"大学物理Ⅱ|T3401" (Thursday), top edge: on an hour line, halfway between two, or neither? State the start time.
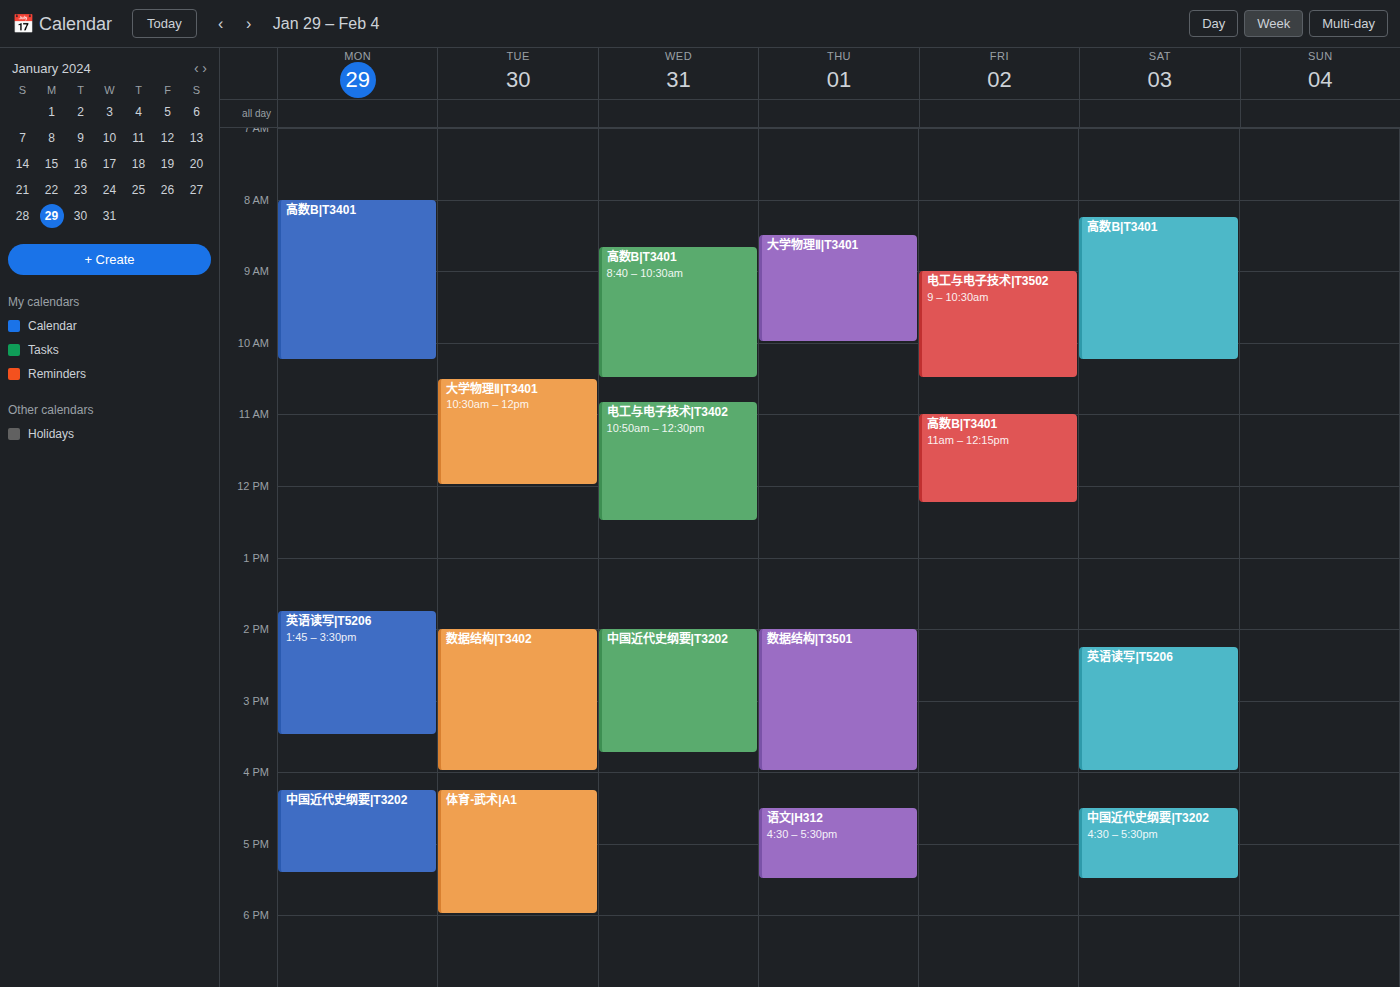
8:30 AM -- halfway between the 8 AM and 9 AM lines.